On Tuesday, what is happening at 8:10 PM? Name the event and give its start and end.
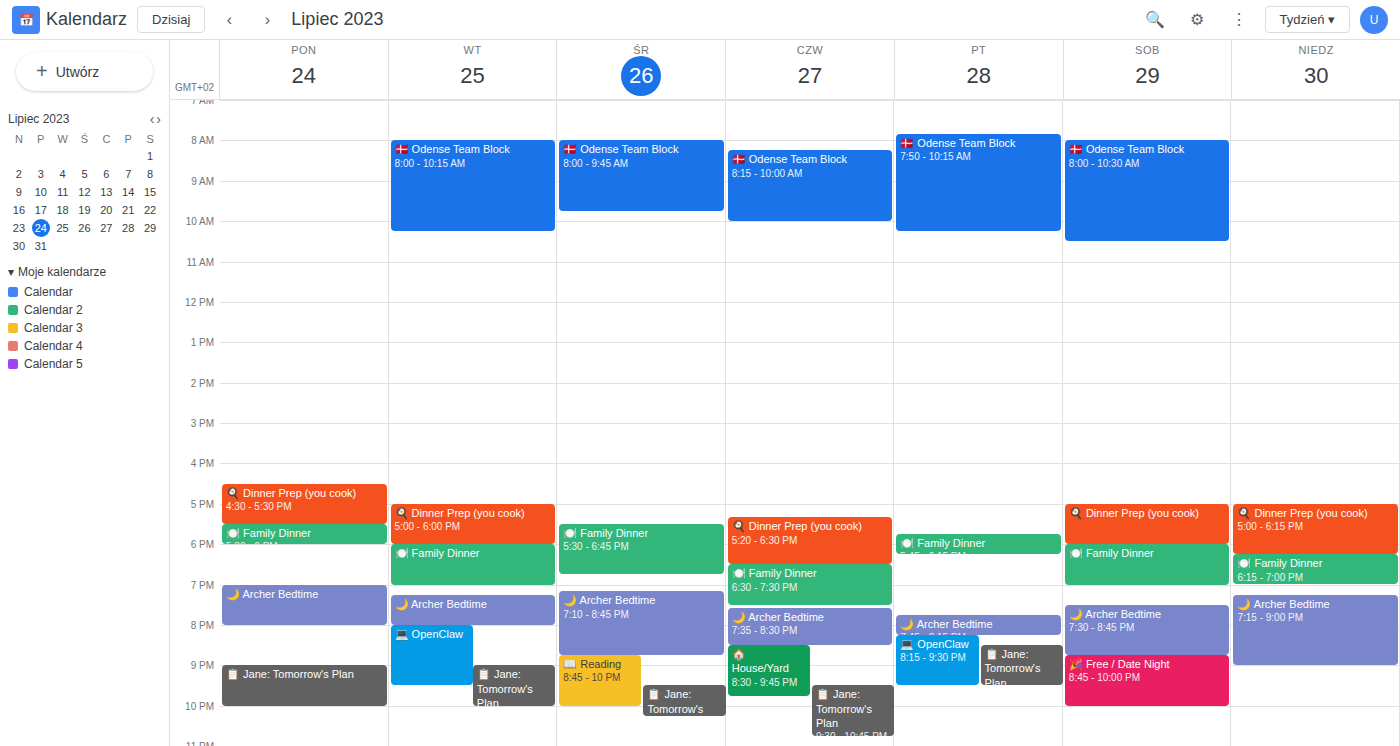
"💻 OpenClaw", 8:00 PM to 9:30 PM